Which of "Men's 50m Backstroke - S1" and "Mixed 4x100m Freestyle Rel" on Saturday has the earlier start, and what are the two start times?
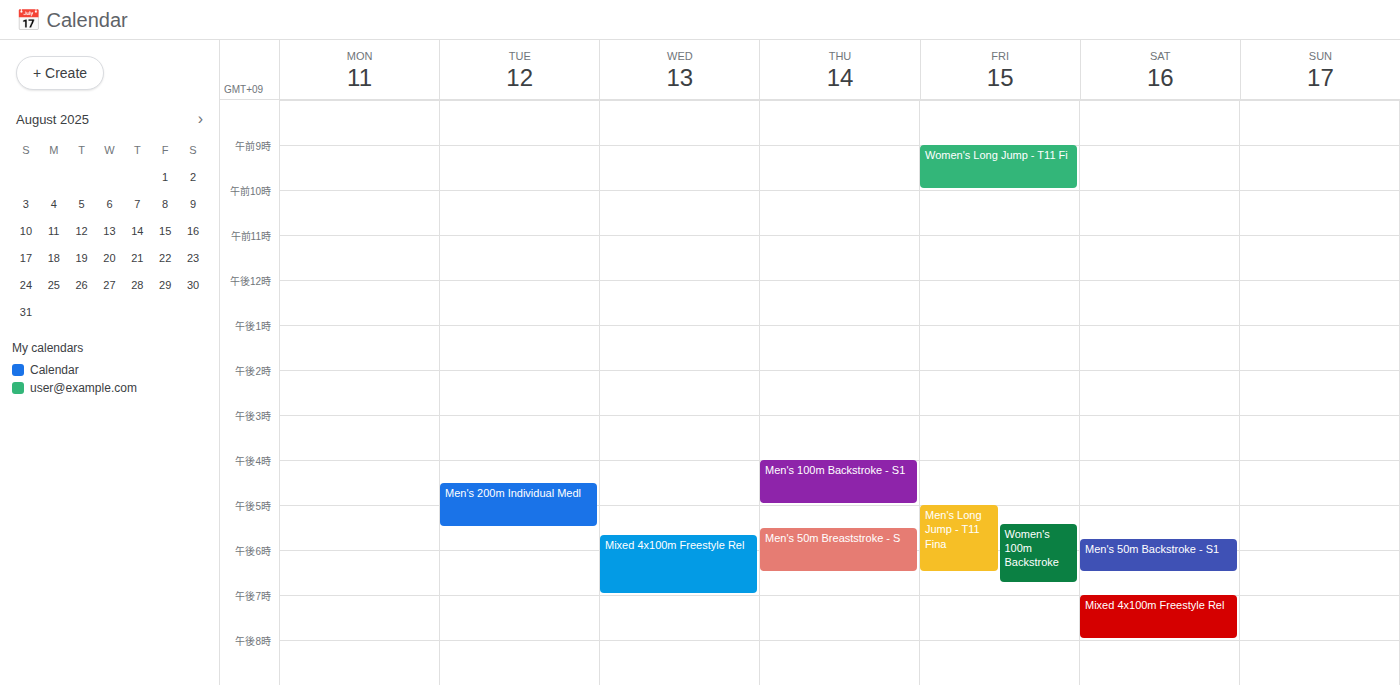
"Men's 50m Backstroke - S1" 5:45 PM; "Mixed 4x100m Freestyle Rel" 7:00 PM.